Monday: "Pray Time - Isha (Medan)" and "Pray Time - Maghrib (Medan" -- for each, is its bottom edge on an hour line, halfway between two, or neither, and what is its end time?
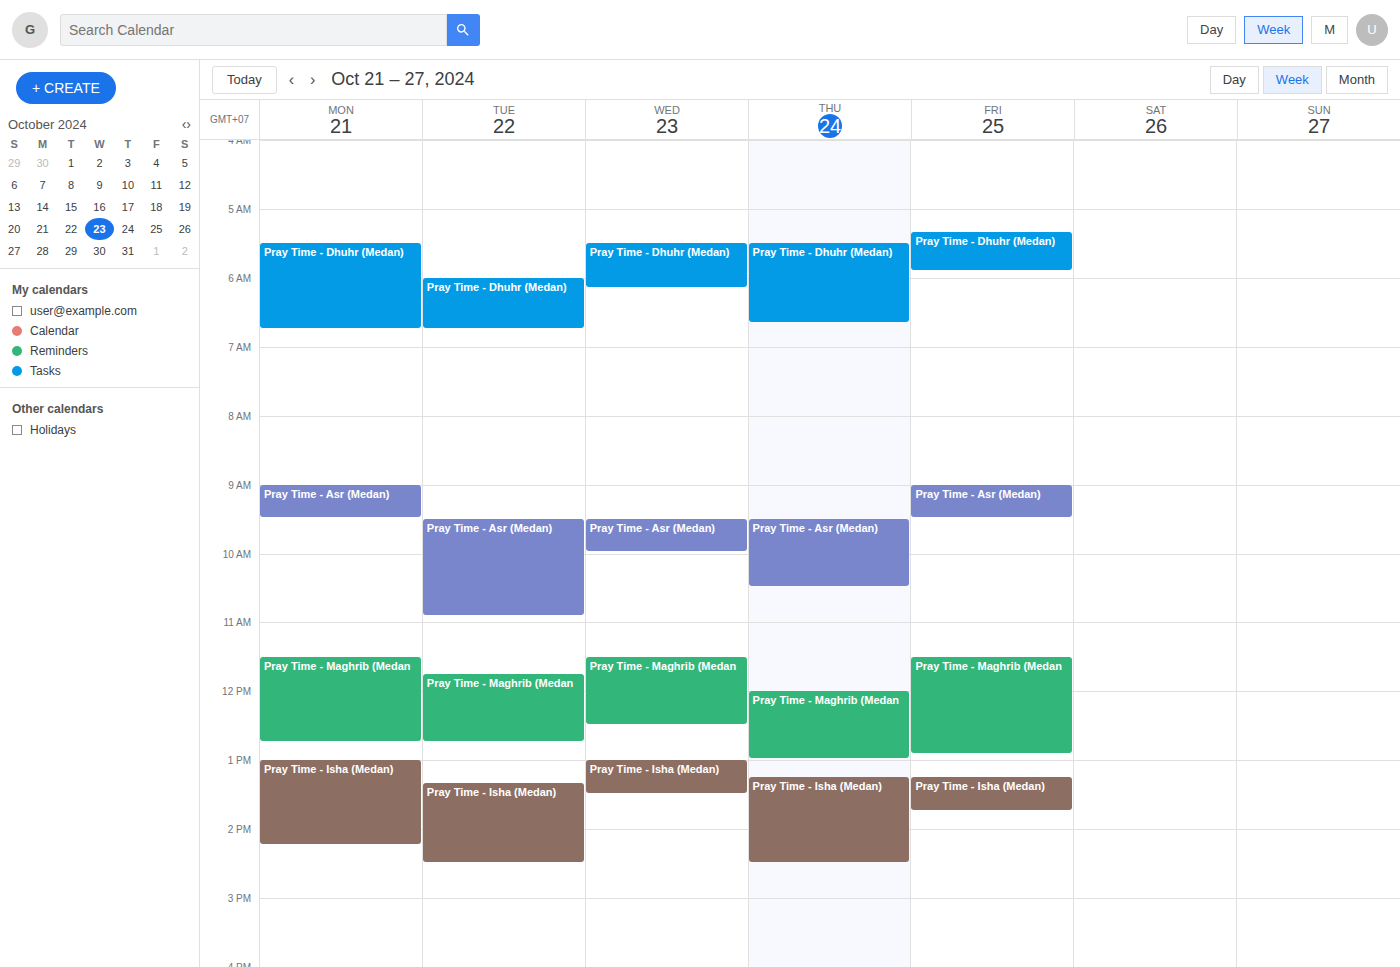
"Pray Time - Isha (Medan)": 2:15 PM, neither: a quarter of the way from the 2 PM line to the 3 PM line. "Pray Time - Maghrib (Medan": 12:45 PM, neither: three quarters of the way from the 12 PM line to the 1 PM line.